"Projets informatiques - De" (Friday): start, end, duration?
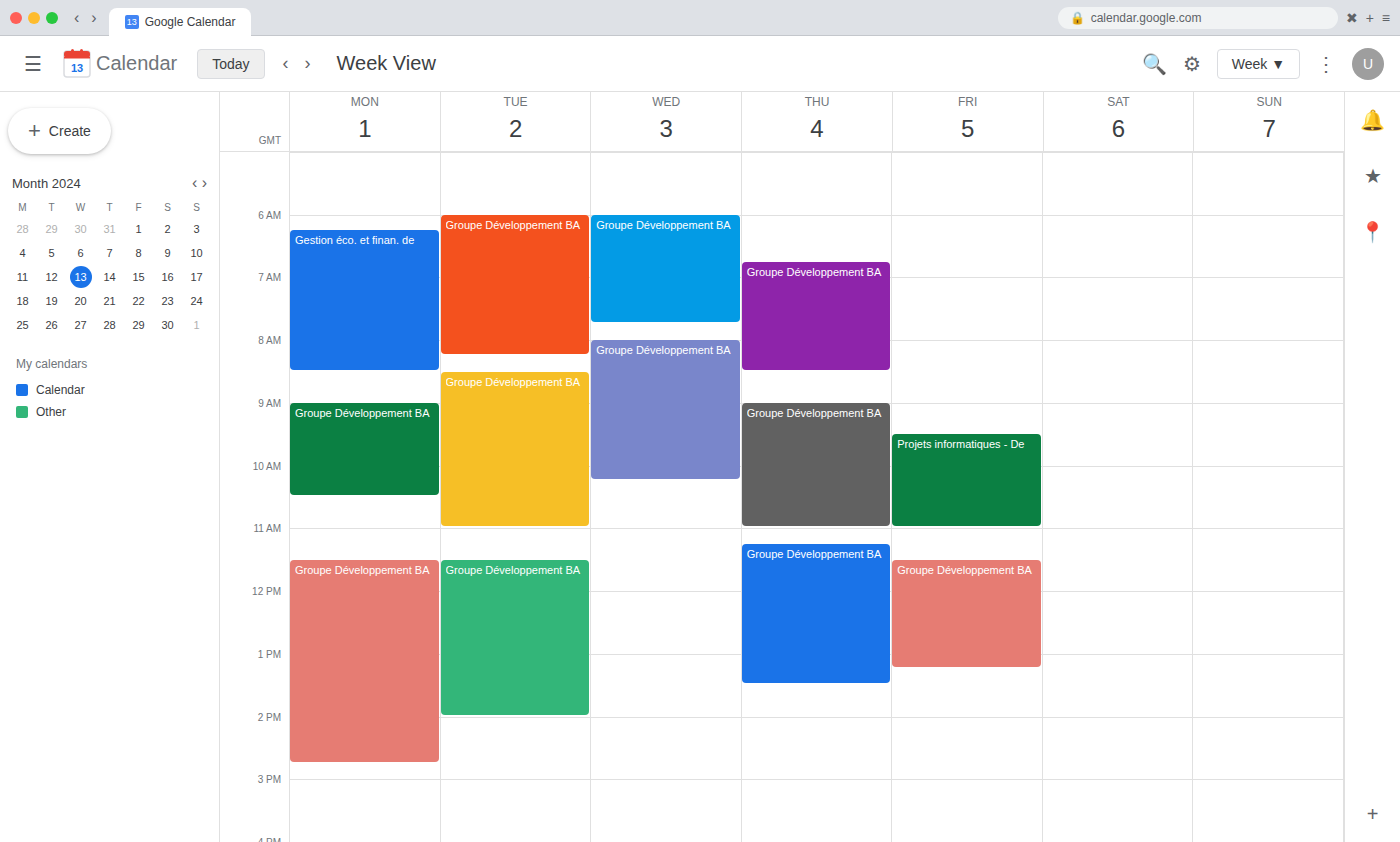
9:30 AM to 11:00 AM, 1 hour 30 minutes